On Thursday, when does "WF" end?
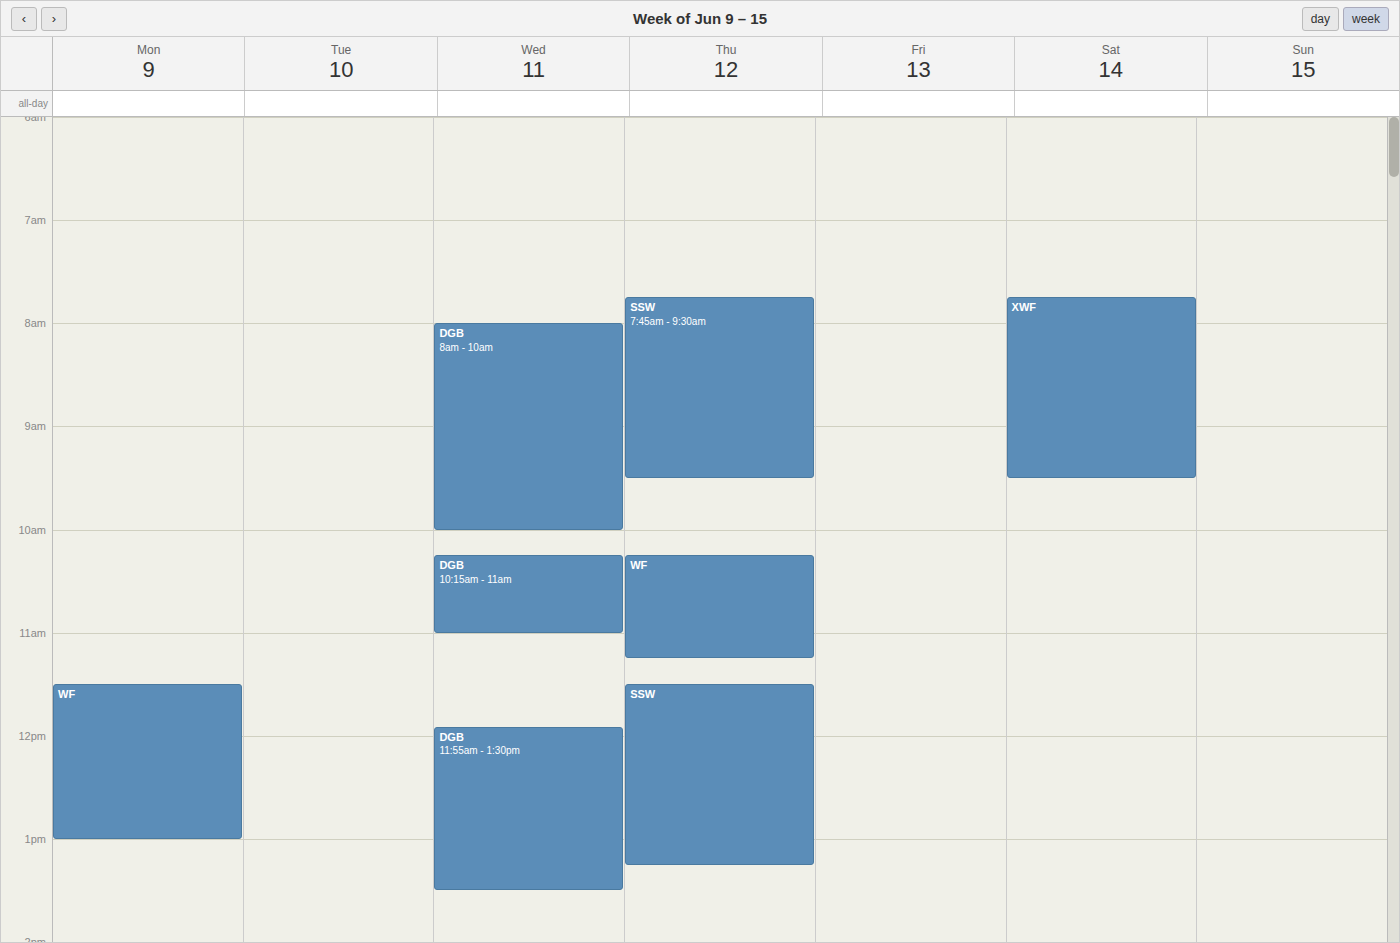
11:15